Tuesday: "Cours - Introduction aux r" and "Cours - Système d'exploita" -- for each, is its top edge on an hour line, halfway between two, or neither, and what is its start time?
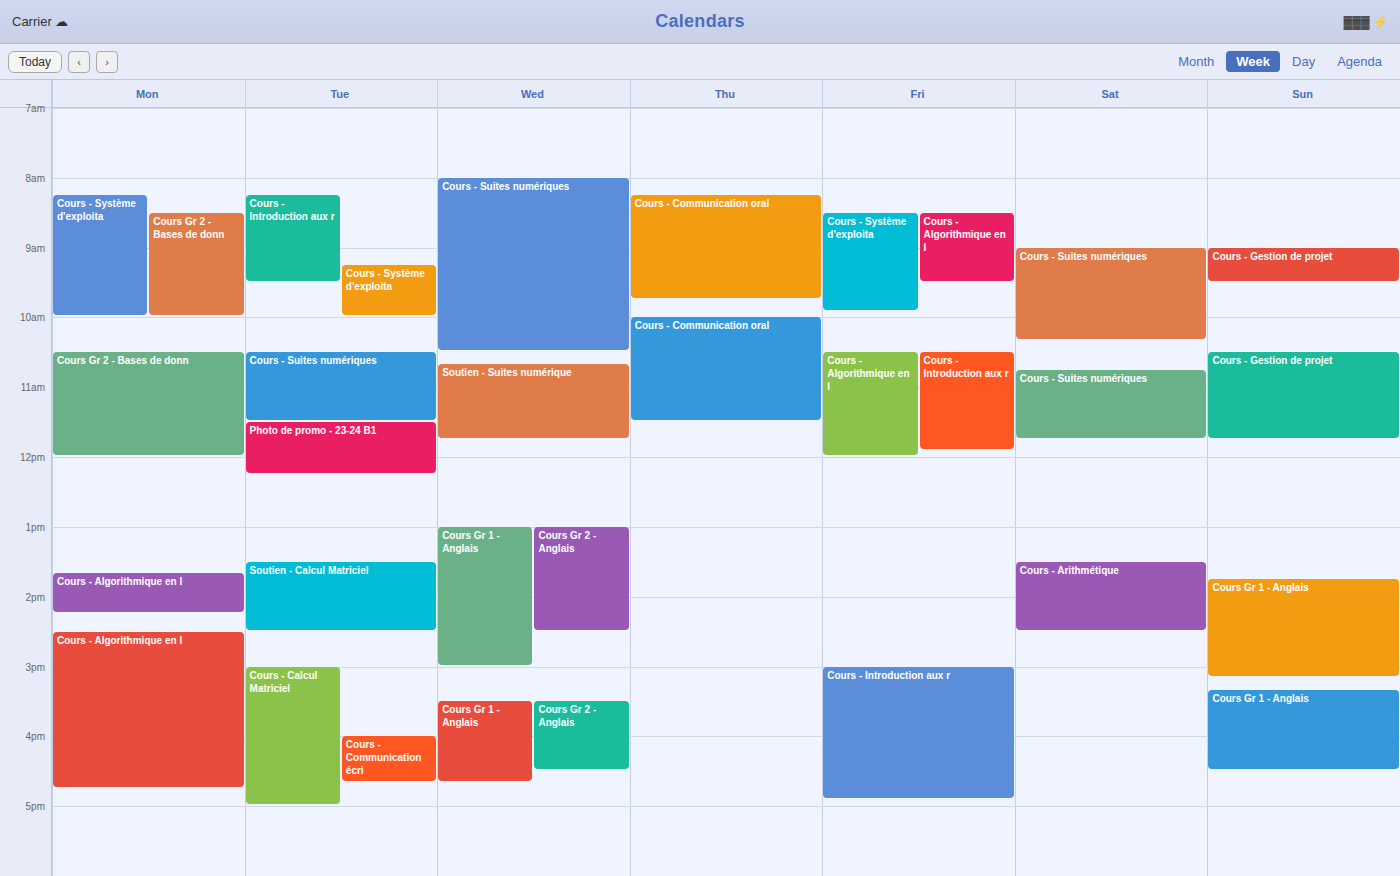
"Cours - Introduction aux r": 8:15 AM, neither: a quarter of the way from the 8 AM line to the 9 AM line. "Cours - Système d'exploita": 9:15 AM, neither: a quarter of the way from the 9 AM line to the 10 AM line.